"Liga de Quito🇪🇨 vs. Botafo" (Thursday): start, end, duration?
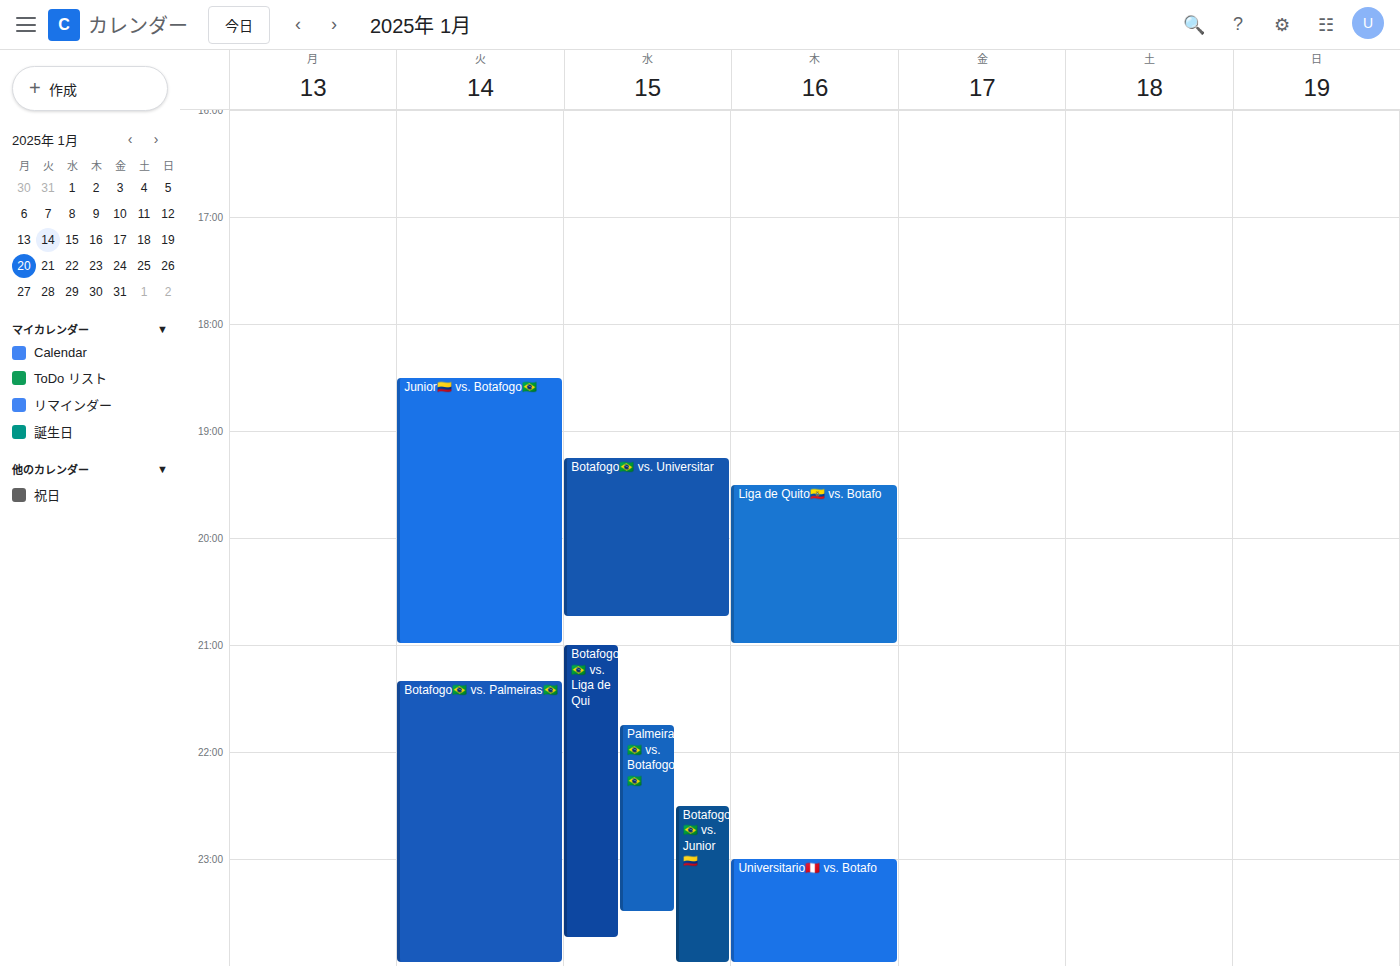
19:30 to 21:00, 1 hour 30 minutes